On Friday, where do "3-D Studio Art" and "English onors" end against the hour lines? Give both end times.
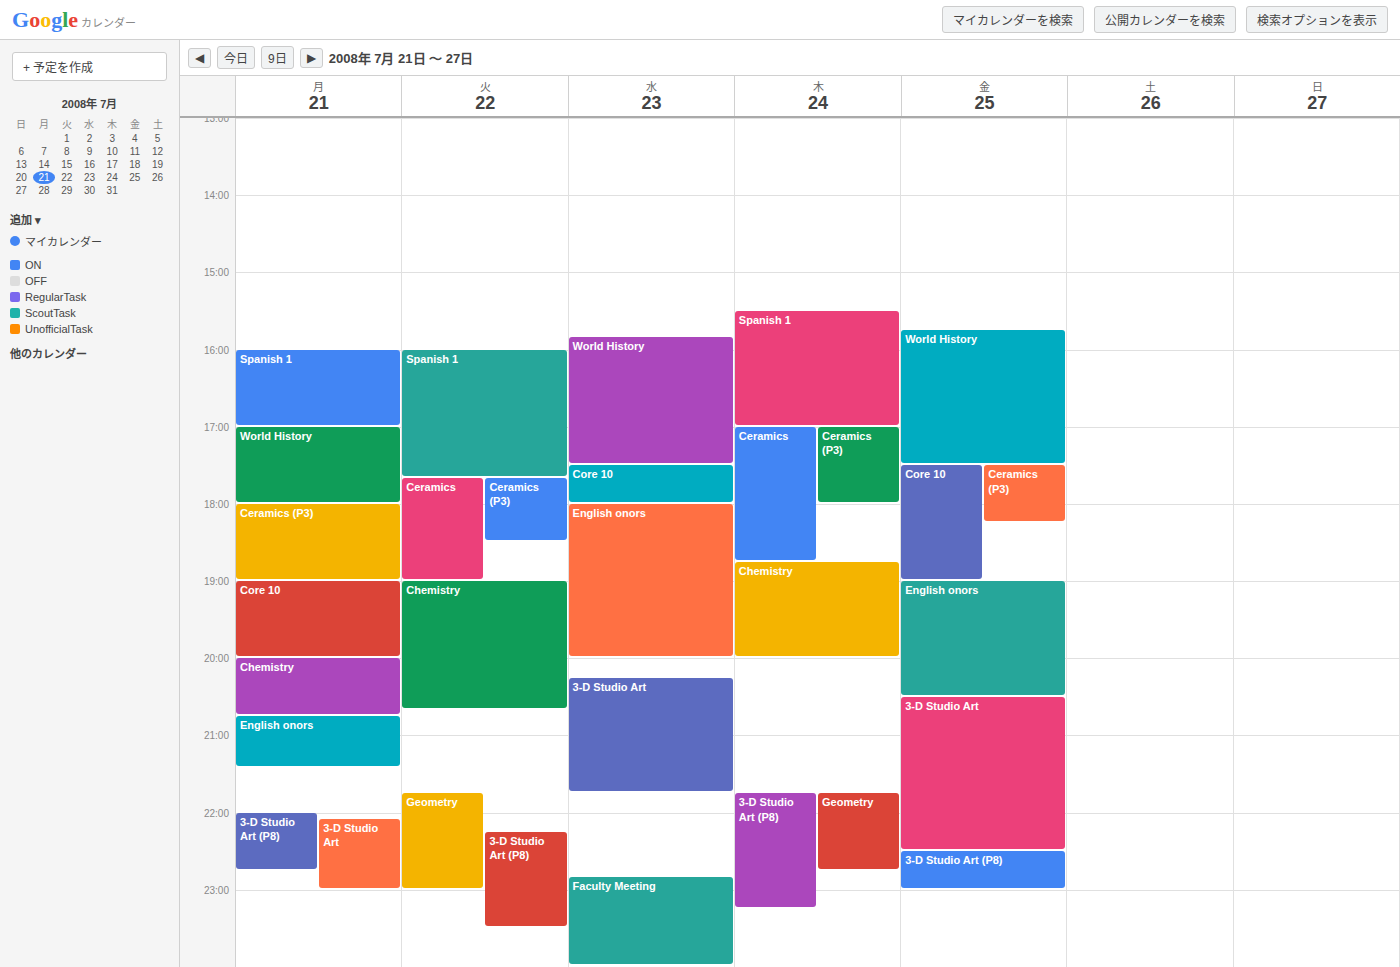
"3-D Studio Art": 10:30 PM, halfway between the 10 PM and 11 PM lines. "English onors": 8:30 PM, halfway between the 8 PM and 9 PM lines.